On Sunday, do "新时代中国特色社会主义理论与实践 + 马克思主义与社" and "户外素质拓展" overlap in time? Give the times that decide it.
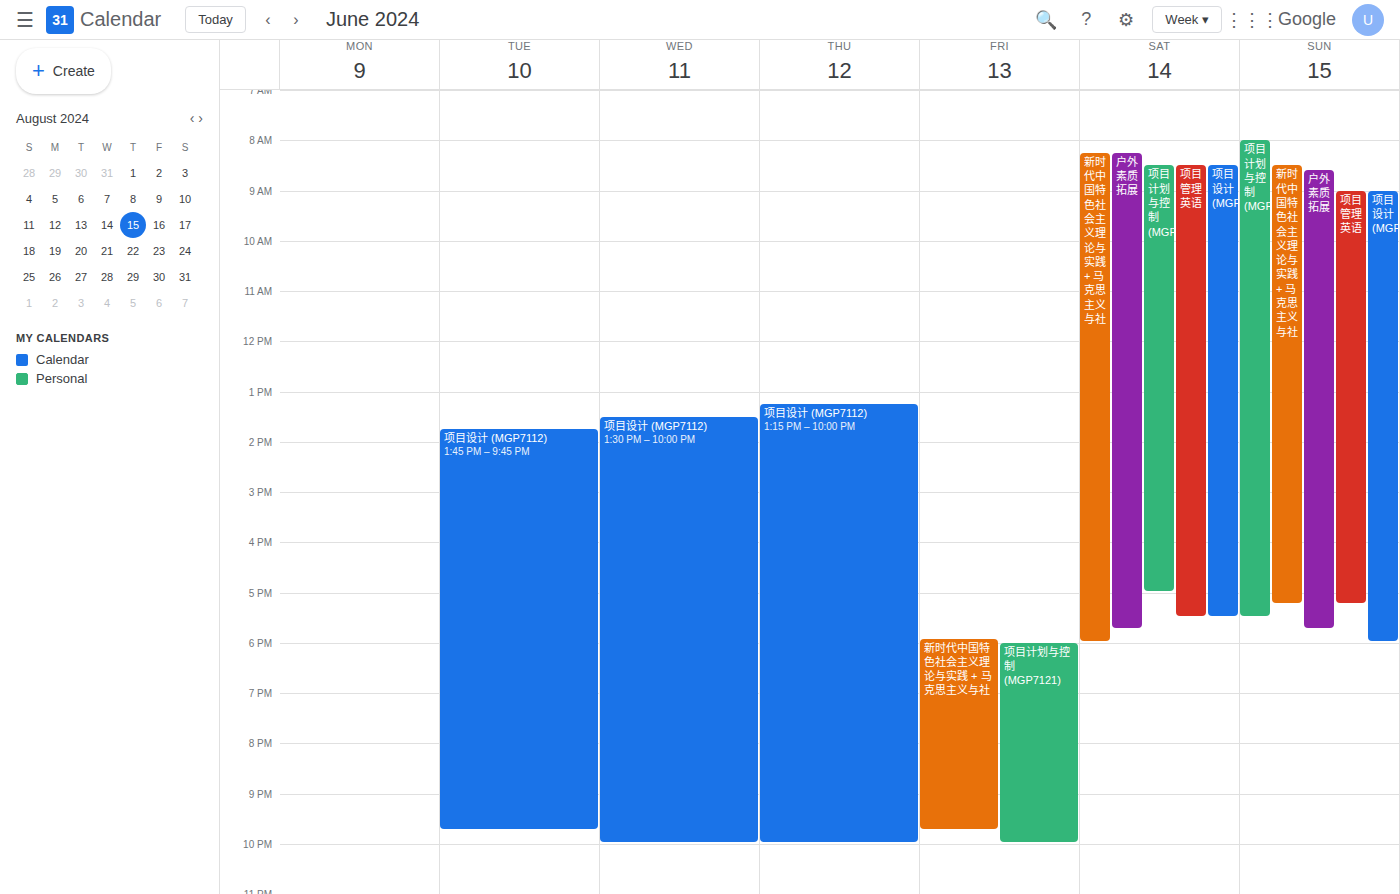
"户外素质拓展" starts at 8:35 AM, before "新时代中国特色社会主义理论与实践 + 马克思主义与社" ends at 5:15 PM -- they overlap.